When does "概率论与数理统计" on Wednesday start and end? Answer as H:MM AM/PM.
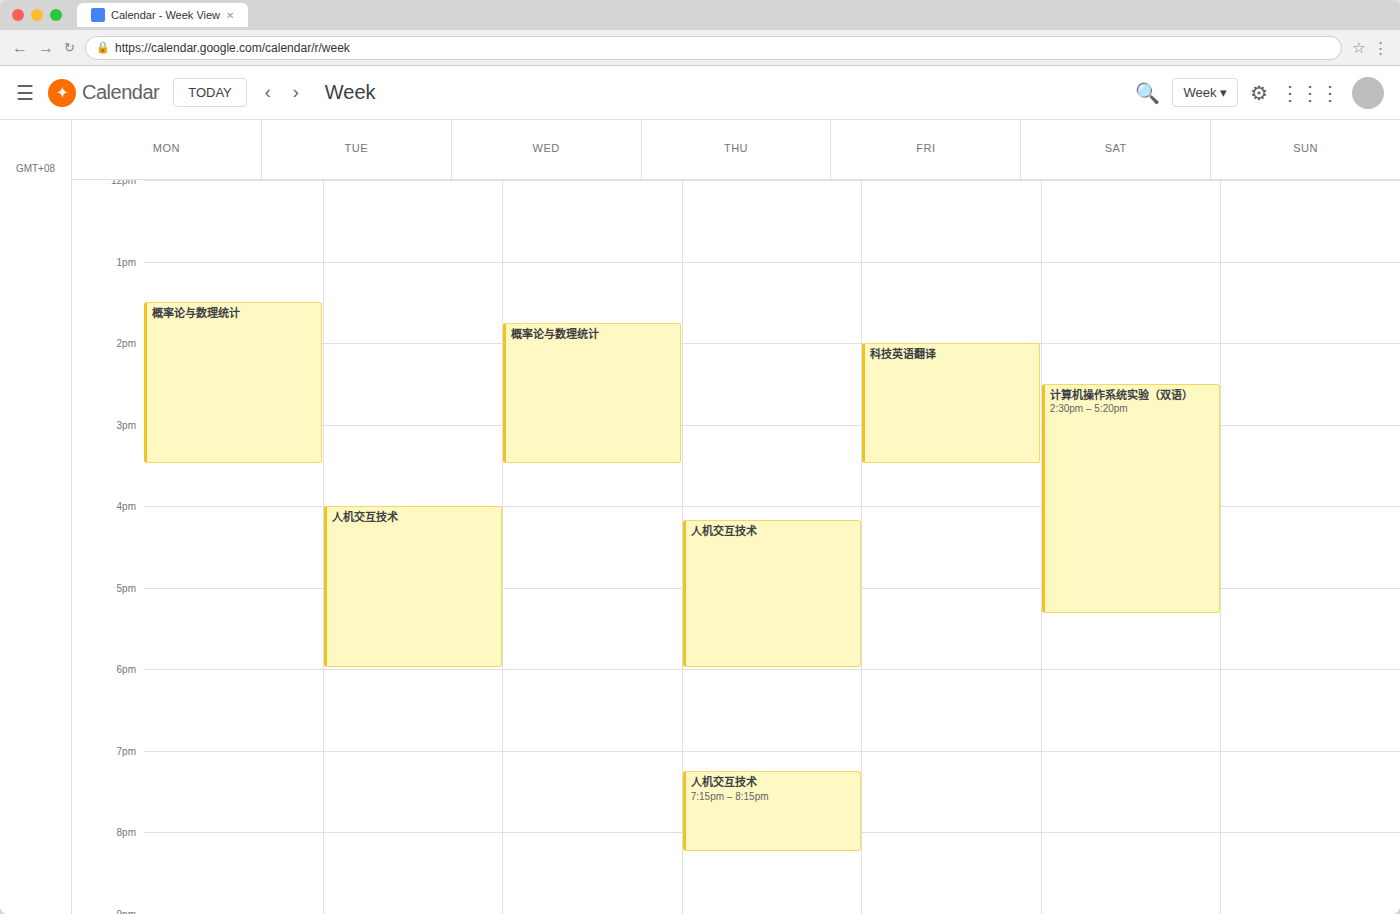
1:45 PM to 3:30 PM